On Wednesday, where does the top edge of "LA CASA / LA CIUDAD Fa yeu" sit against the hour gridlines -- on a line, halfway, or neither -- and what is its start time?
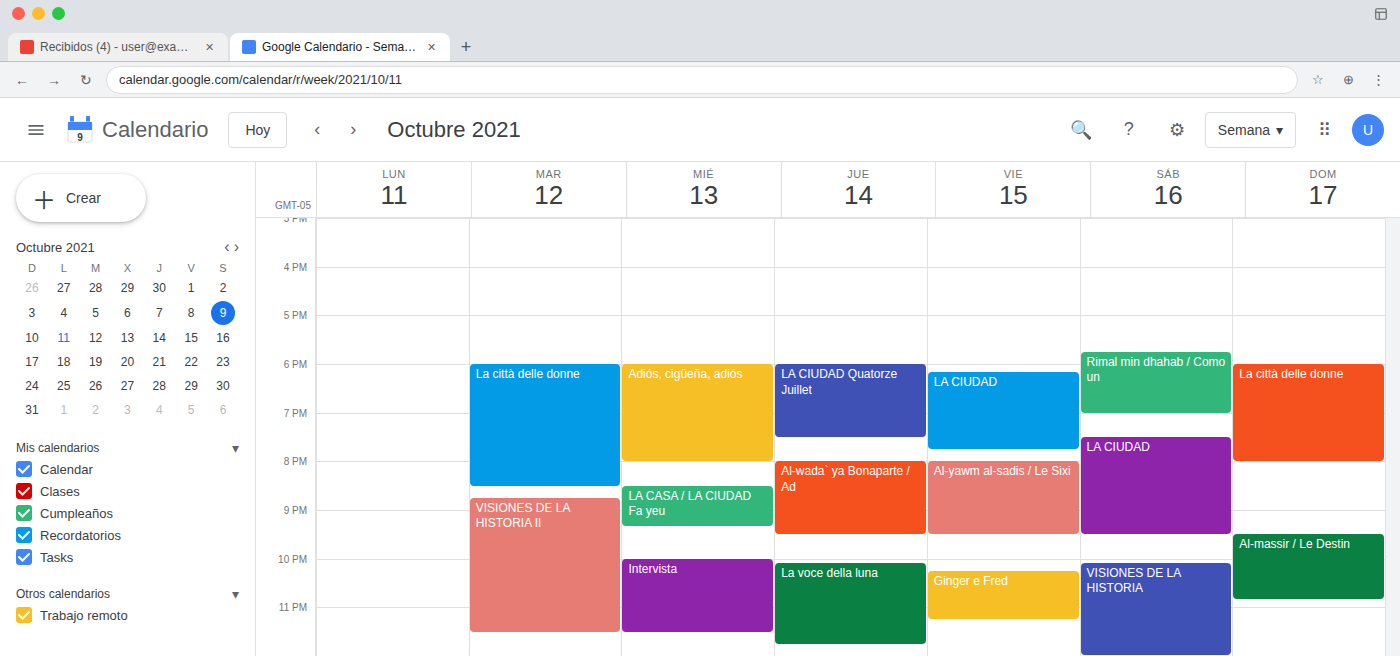
8:30 PM -- halfway between the 8 PM and 9 PM lines.